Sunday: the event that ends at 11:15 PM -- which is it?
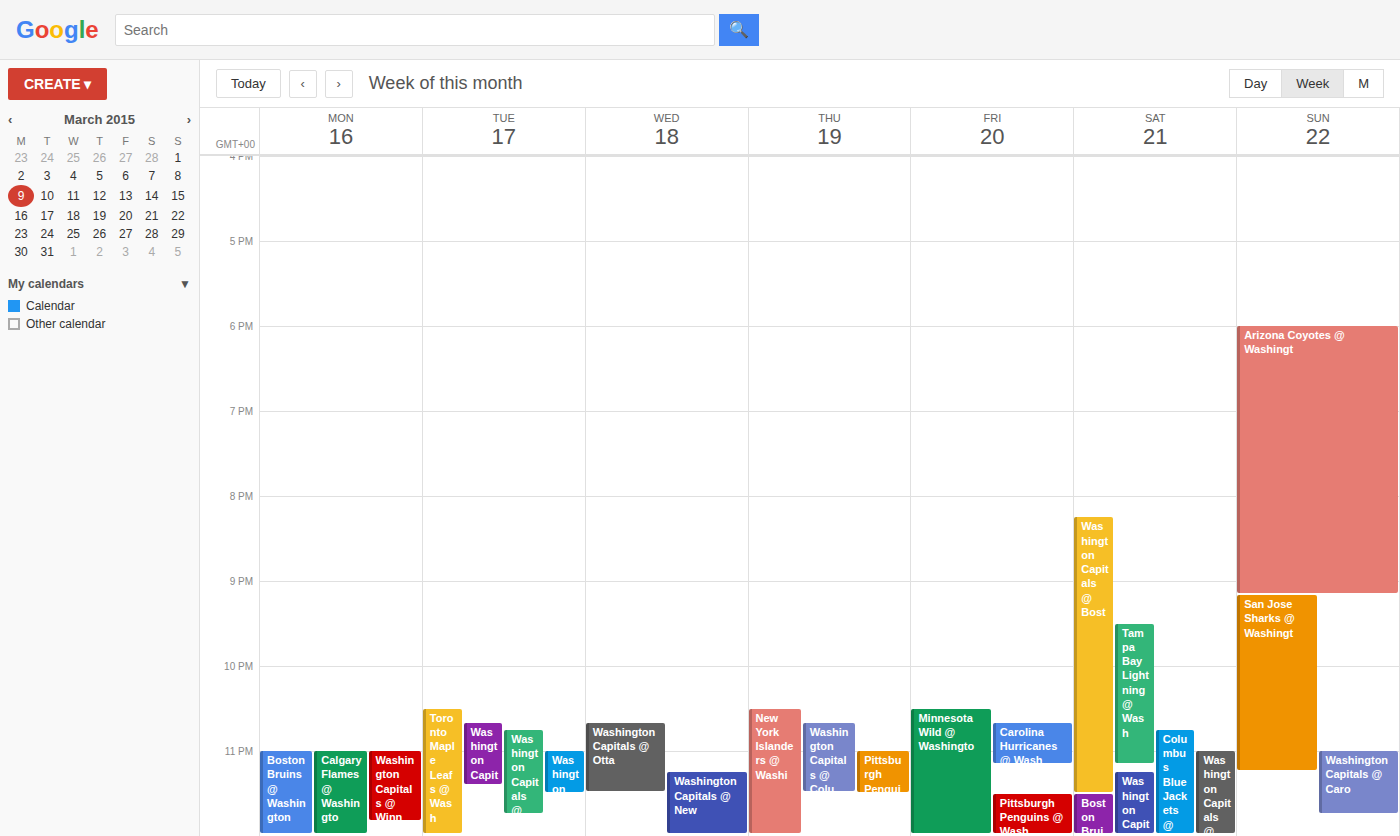
"San Jose Sharks @ Washingt"